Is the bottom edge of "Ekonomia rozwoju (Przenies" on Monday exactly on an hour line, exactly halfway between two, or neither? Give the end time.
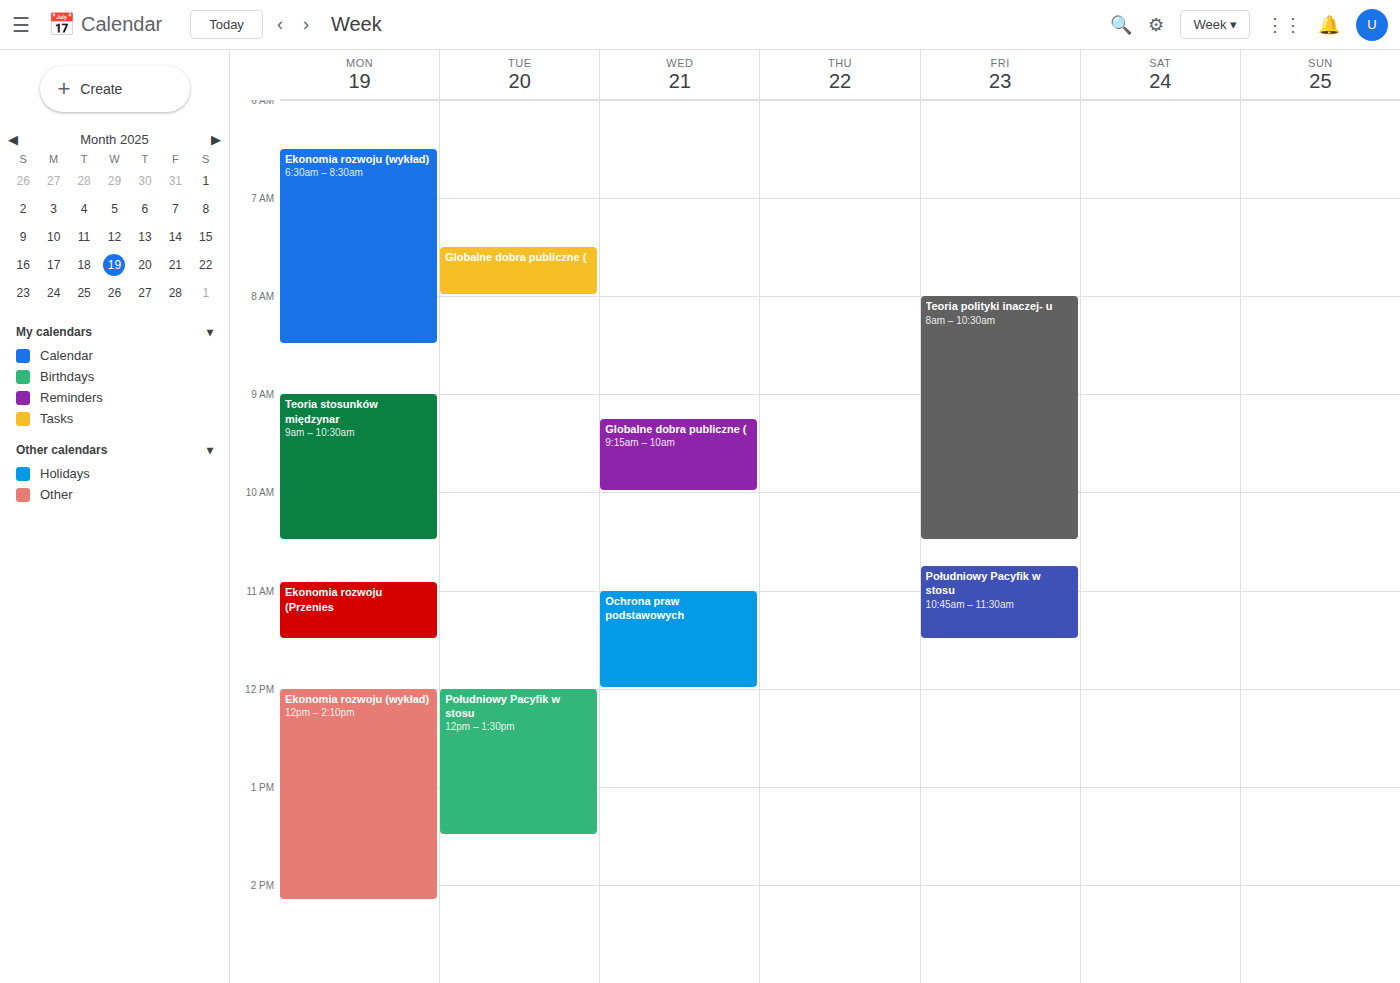
11:30 AM -- halfway between the 11 AM and 12 PM lines.